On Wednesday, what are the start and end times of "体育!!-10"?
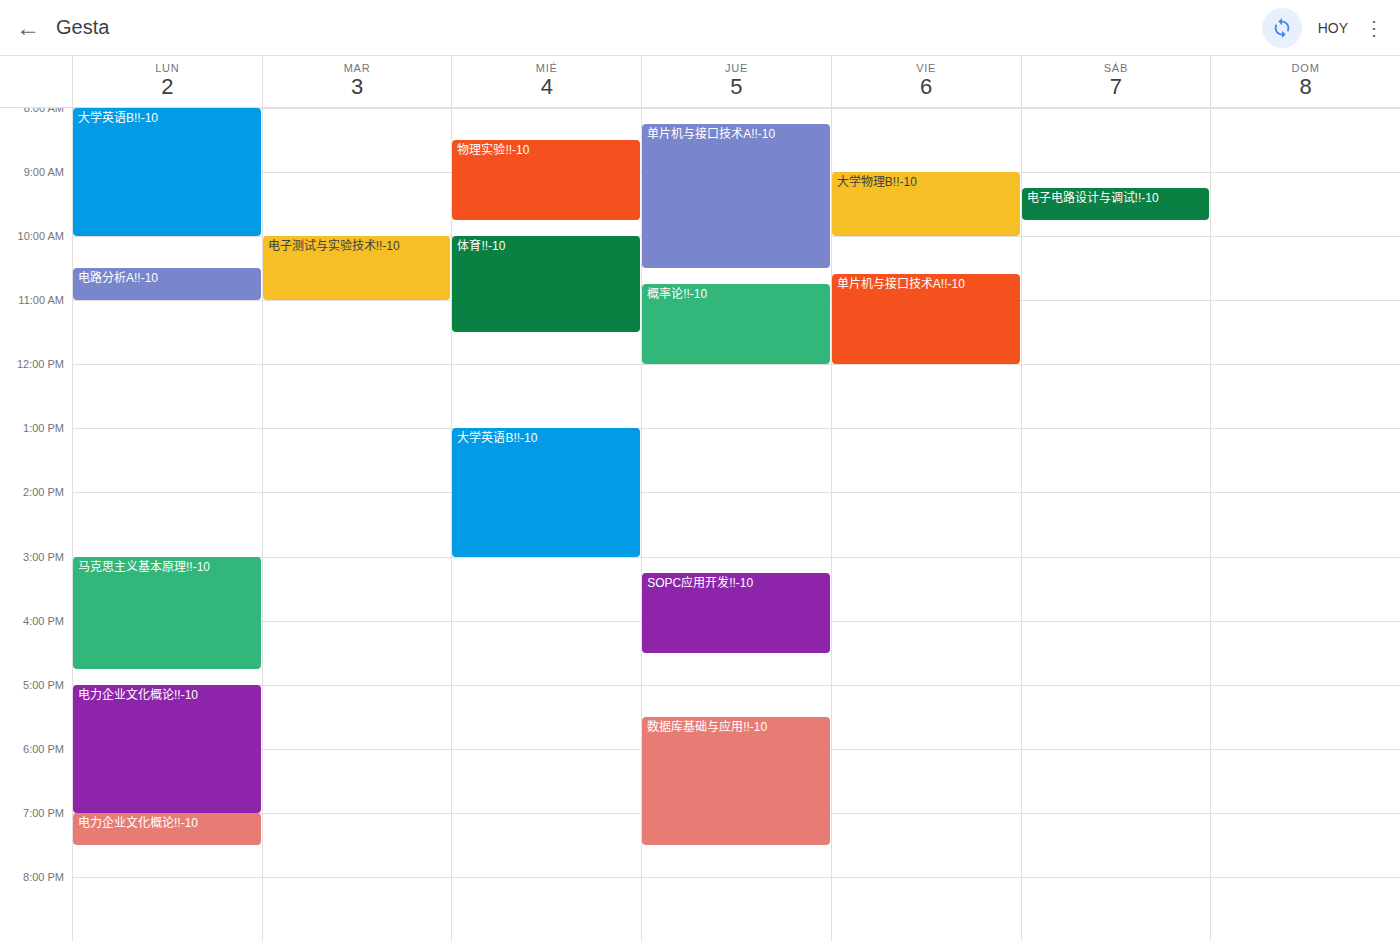
10:00 AM to 11:30 AM